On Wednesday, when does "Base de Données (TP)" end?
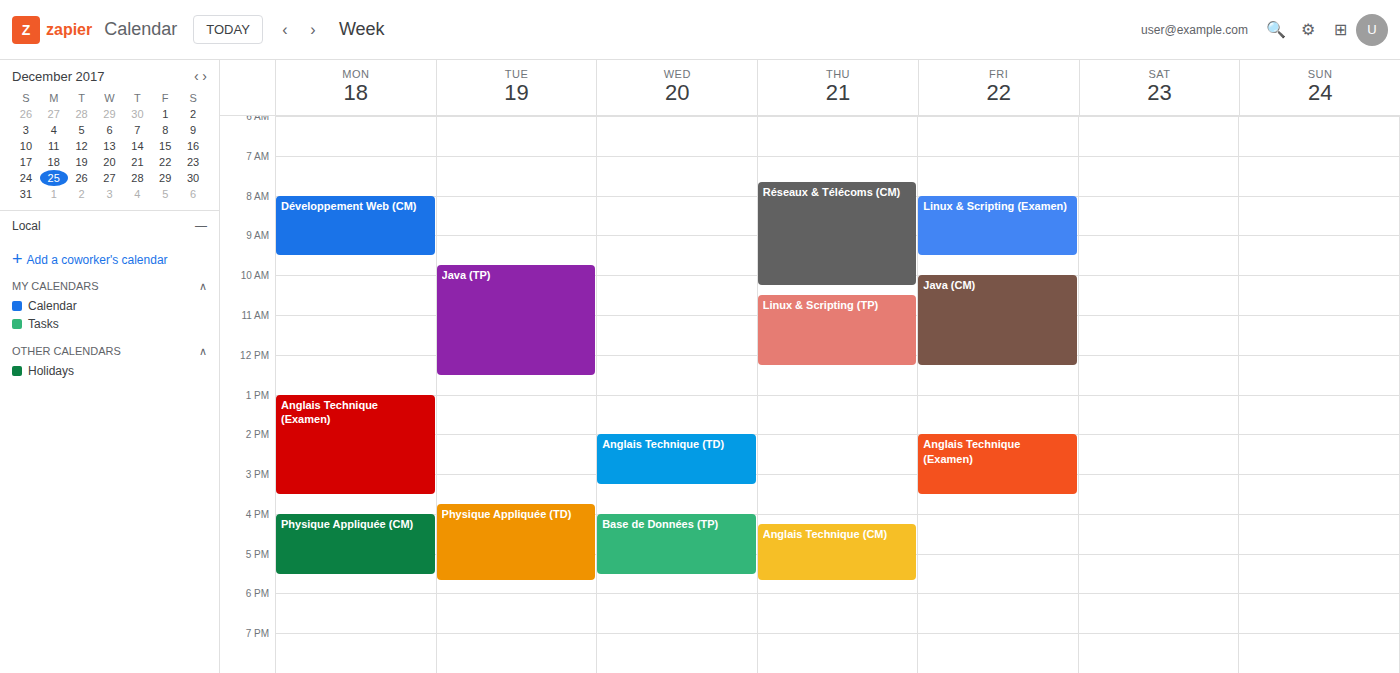
5:30 PM